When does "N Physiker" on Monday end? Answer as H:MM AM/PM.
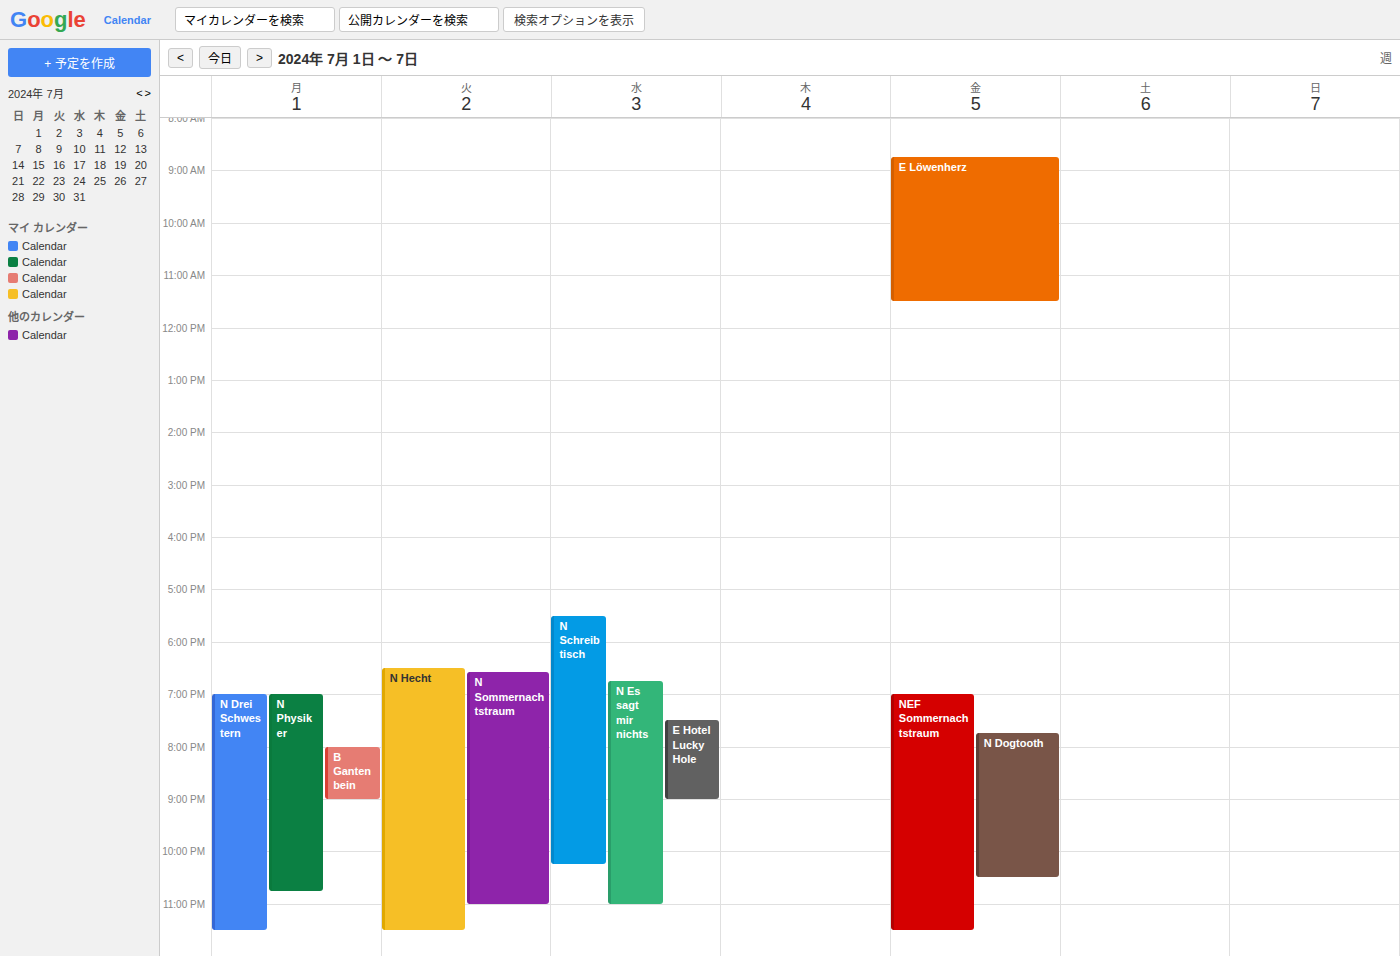
10:45 PM